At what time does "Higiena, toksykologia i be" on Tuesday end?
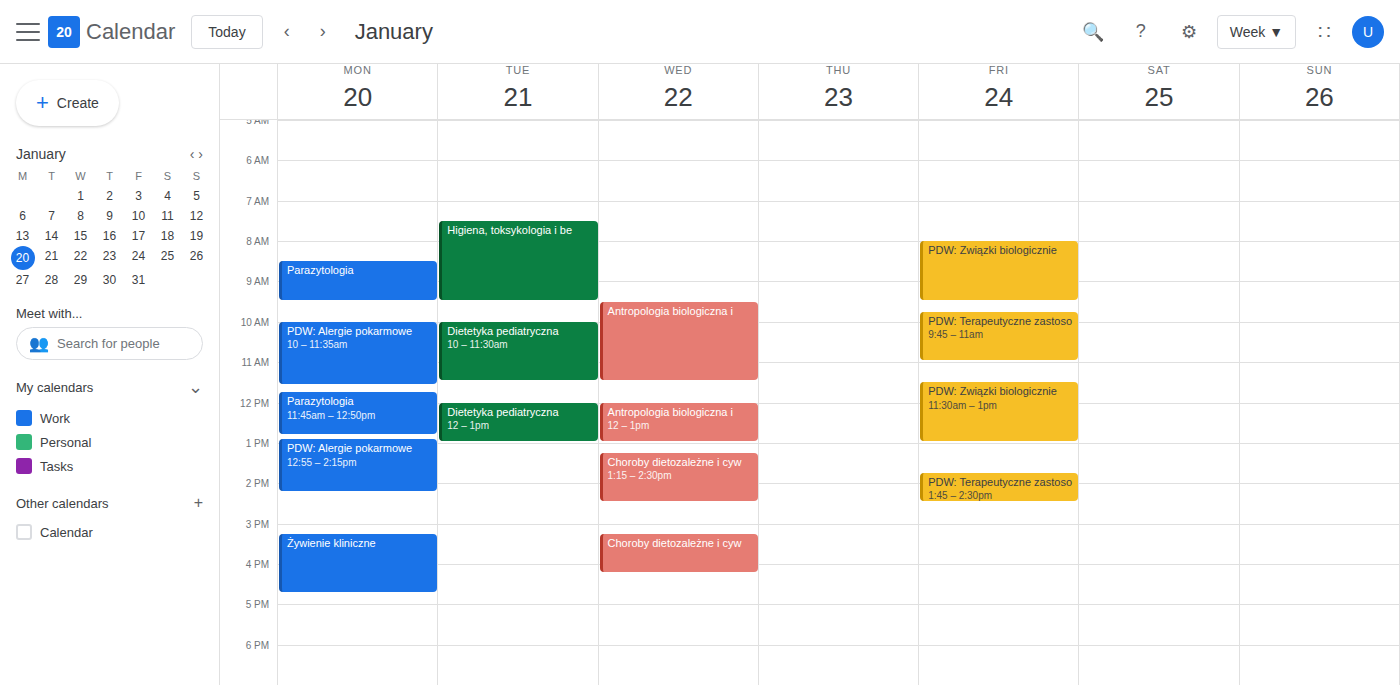
9:30 AM